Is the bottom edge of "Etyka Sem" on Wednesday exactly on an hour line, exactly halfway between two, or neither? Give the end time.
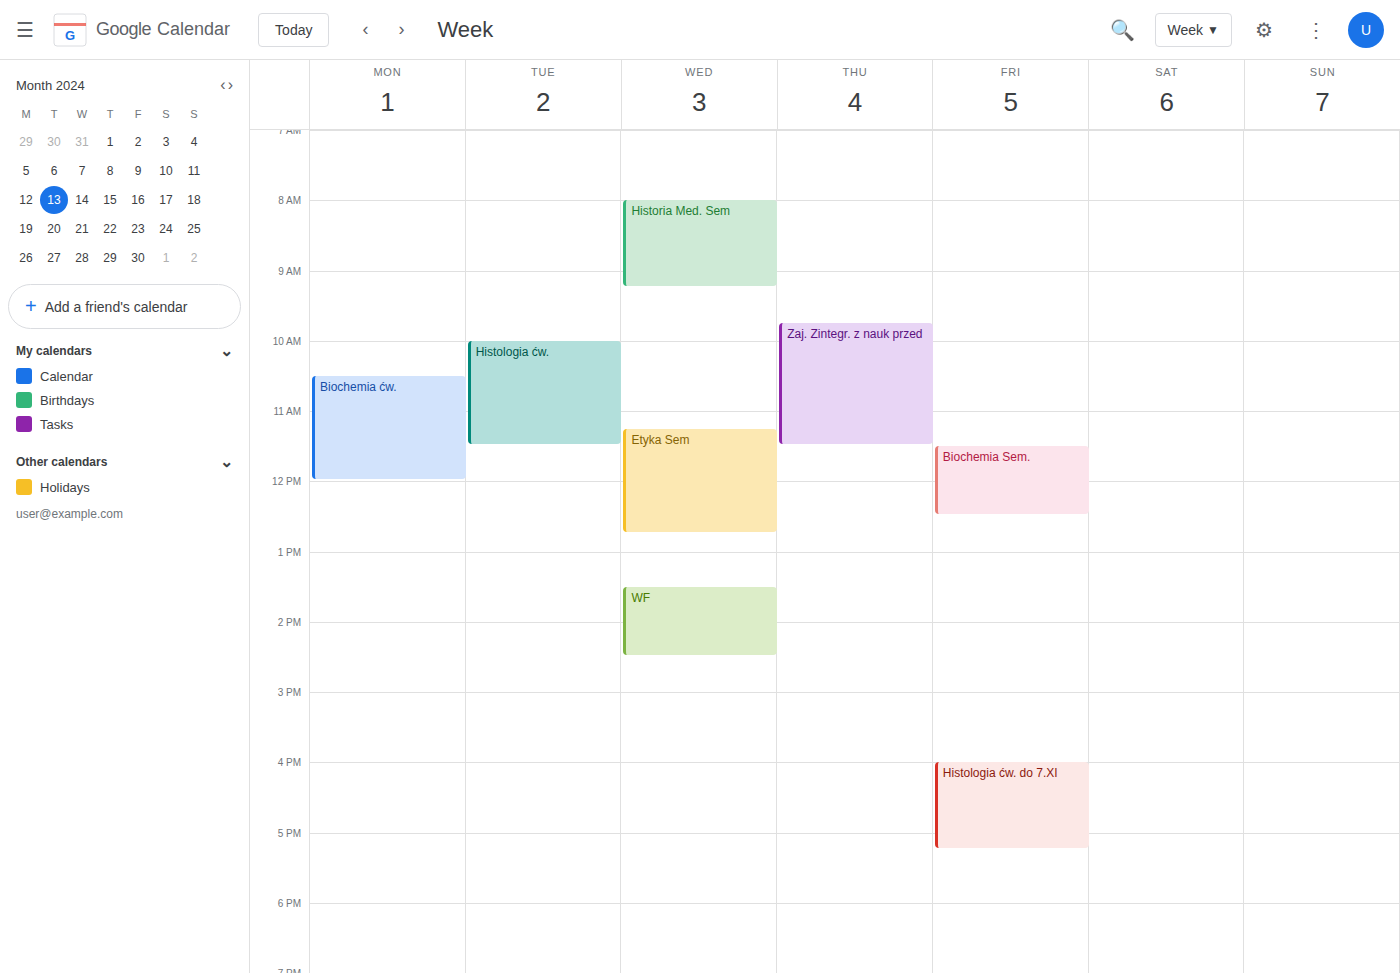
12:45 PM -- neither: three quarters of the way from the 12 PM line to the 1 PM line.